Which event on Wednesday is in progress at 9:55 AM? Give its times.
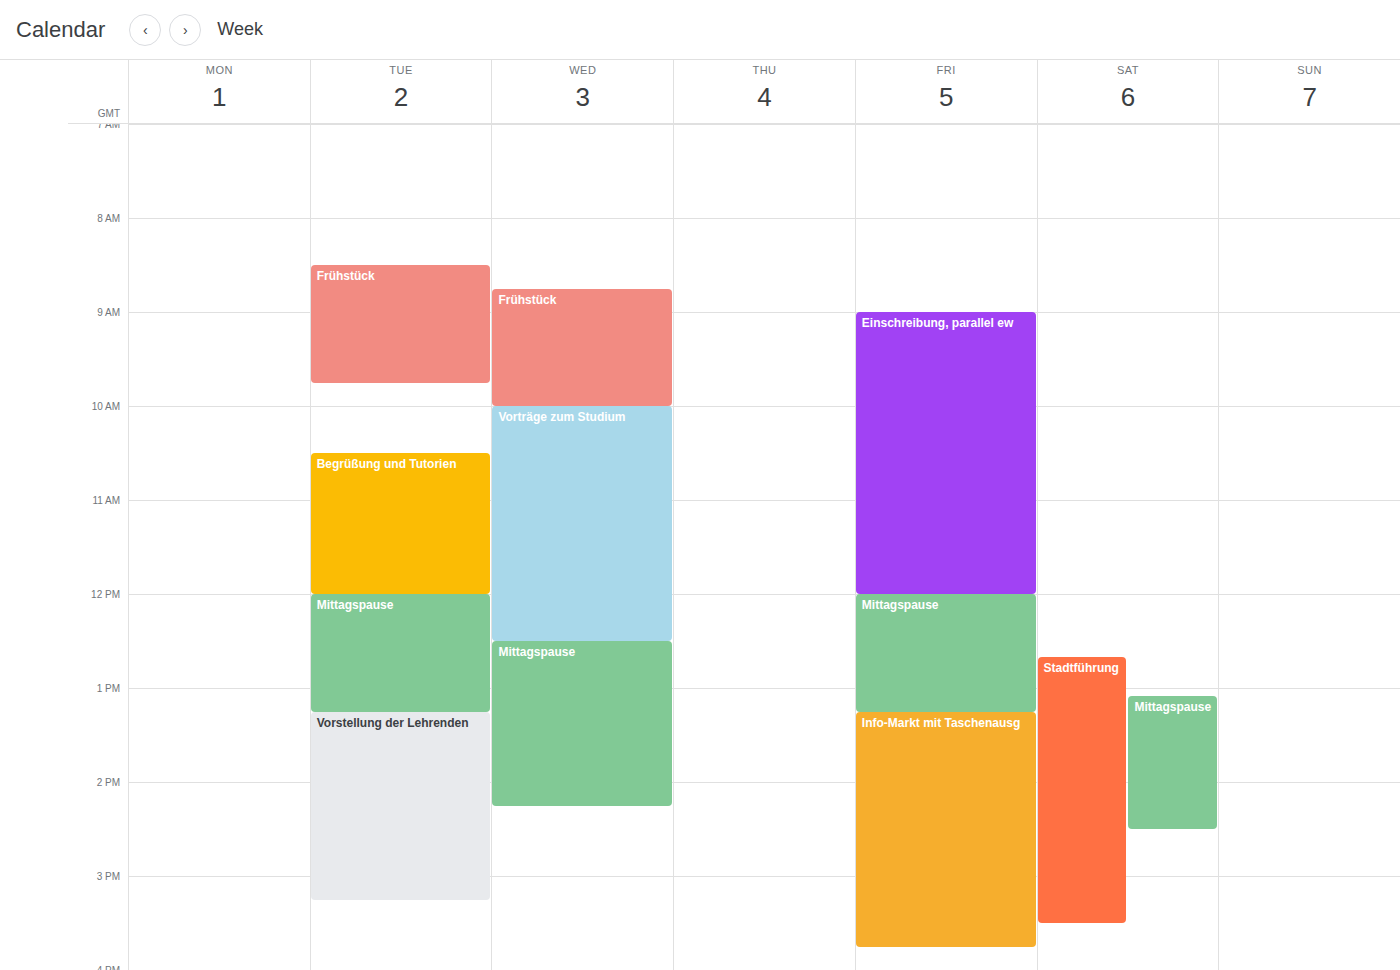
"Frühstück", 8:45 AM to 10:00 AM